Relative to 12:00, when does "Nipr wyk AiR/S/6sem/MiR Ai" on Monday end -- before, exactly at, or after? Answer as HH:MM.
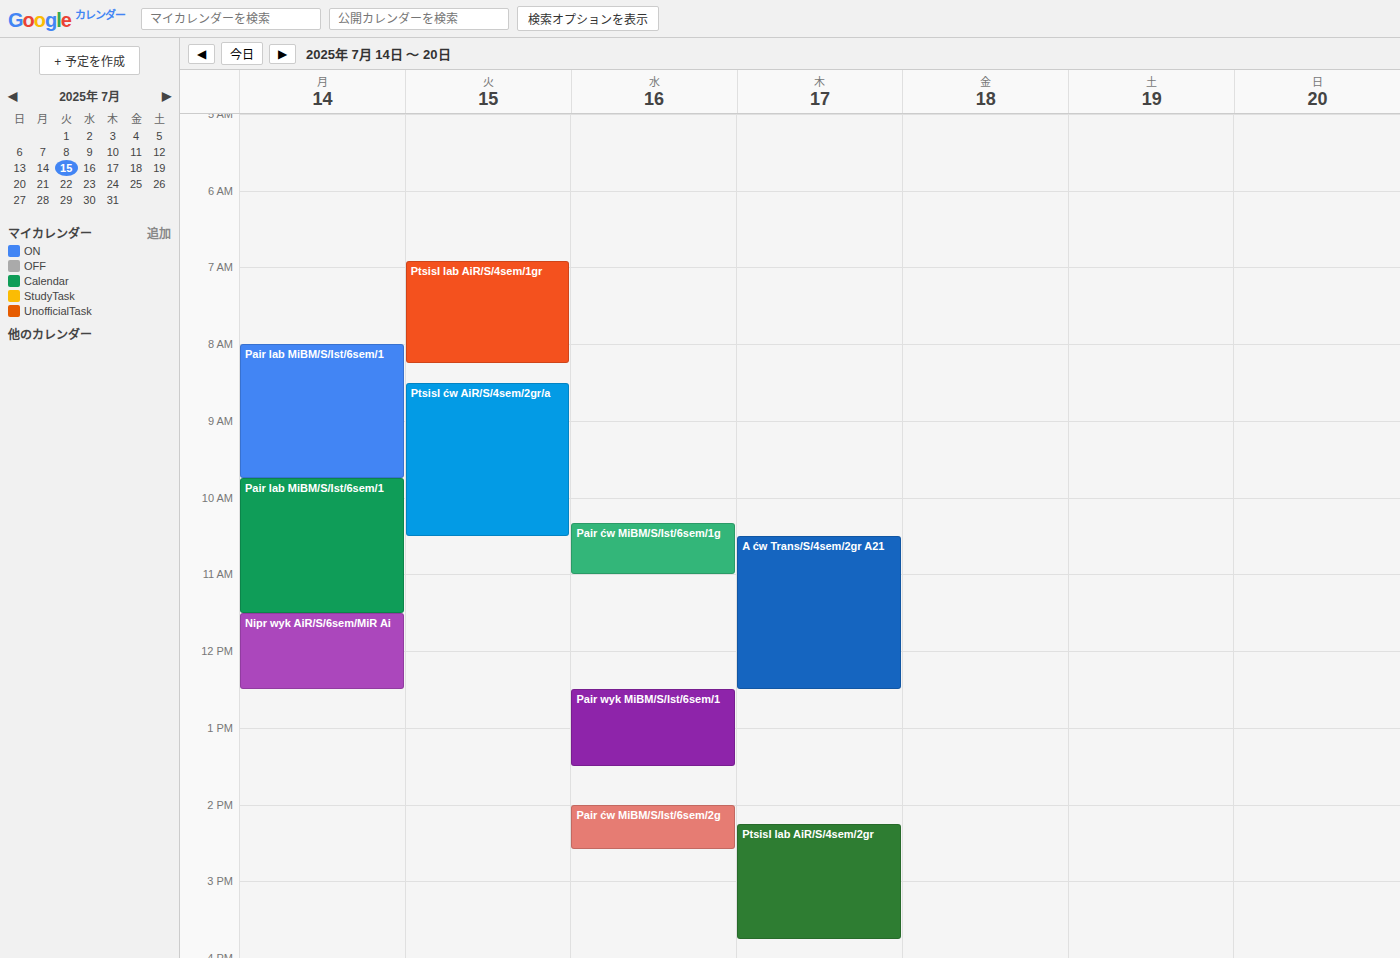
12:30 -- after 12:00, 30 minutes below the 12:00 line.